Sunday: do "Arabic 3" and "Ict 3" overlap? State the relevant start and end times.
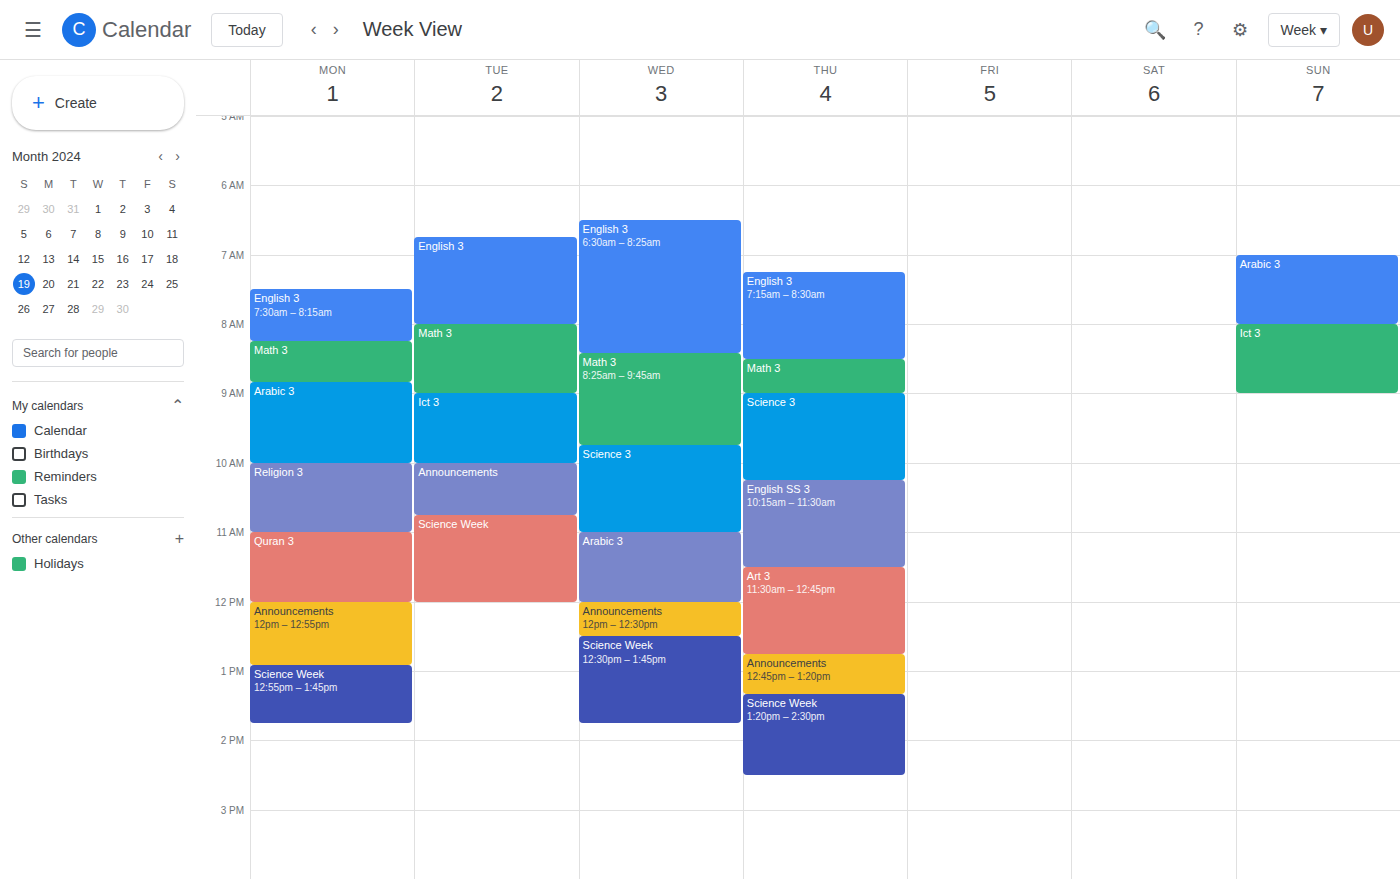
"Arabic 3" ends at 8:00 AM, exactly when "Ict 3" starts -- they touch but do not overlap.